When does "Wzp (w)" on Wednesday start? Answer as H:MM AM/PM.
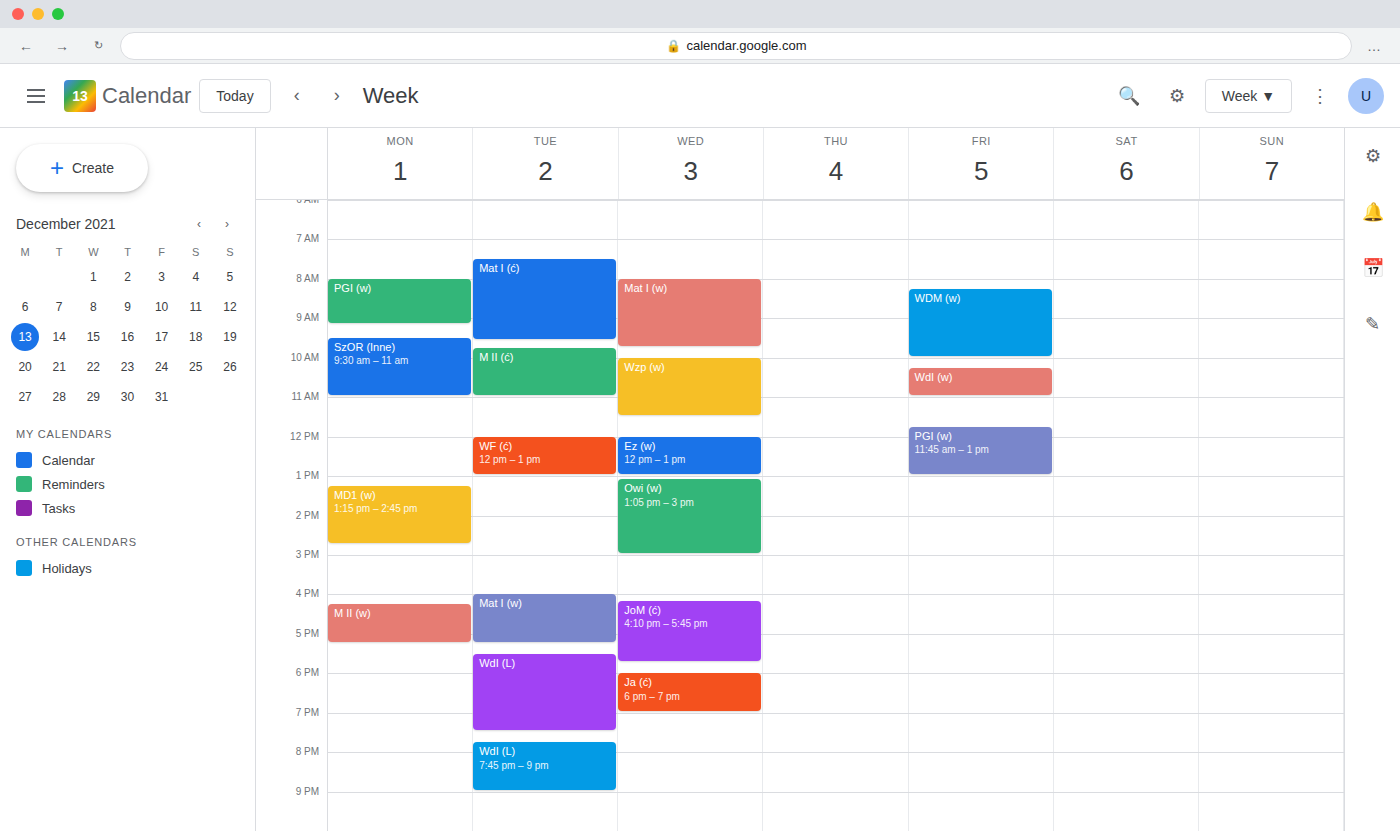
10:00 AM